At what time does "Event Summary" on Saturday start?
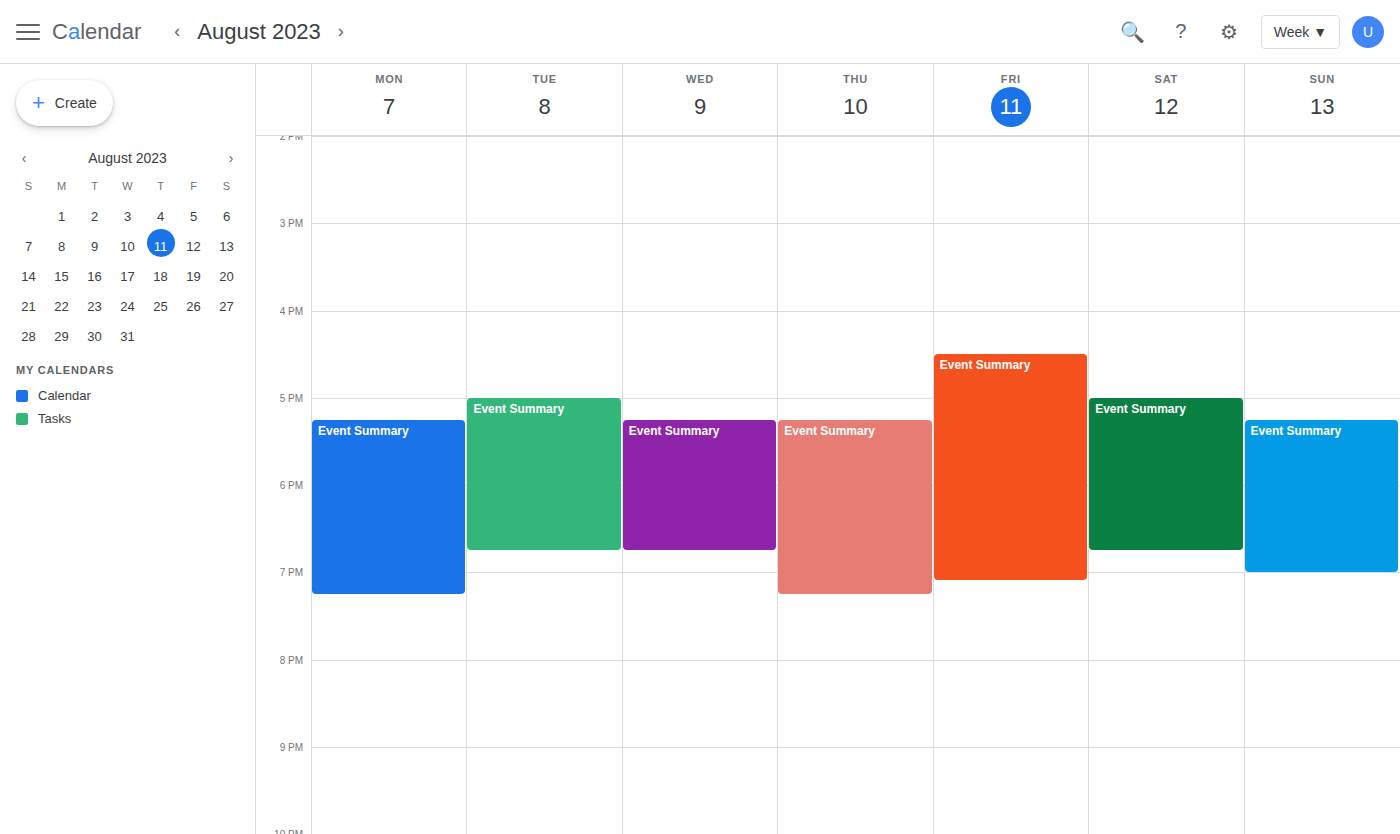
5:00 PM